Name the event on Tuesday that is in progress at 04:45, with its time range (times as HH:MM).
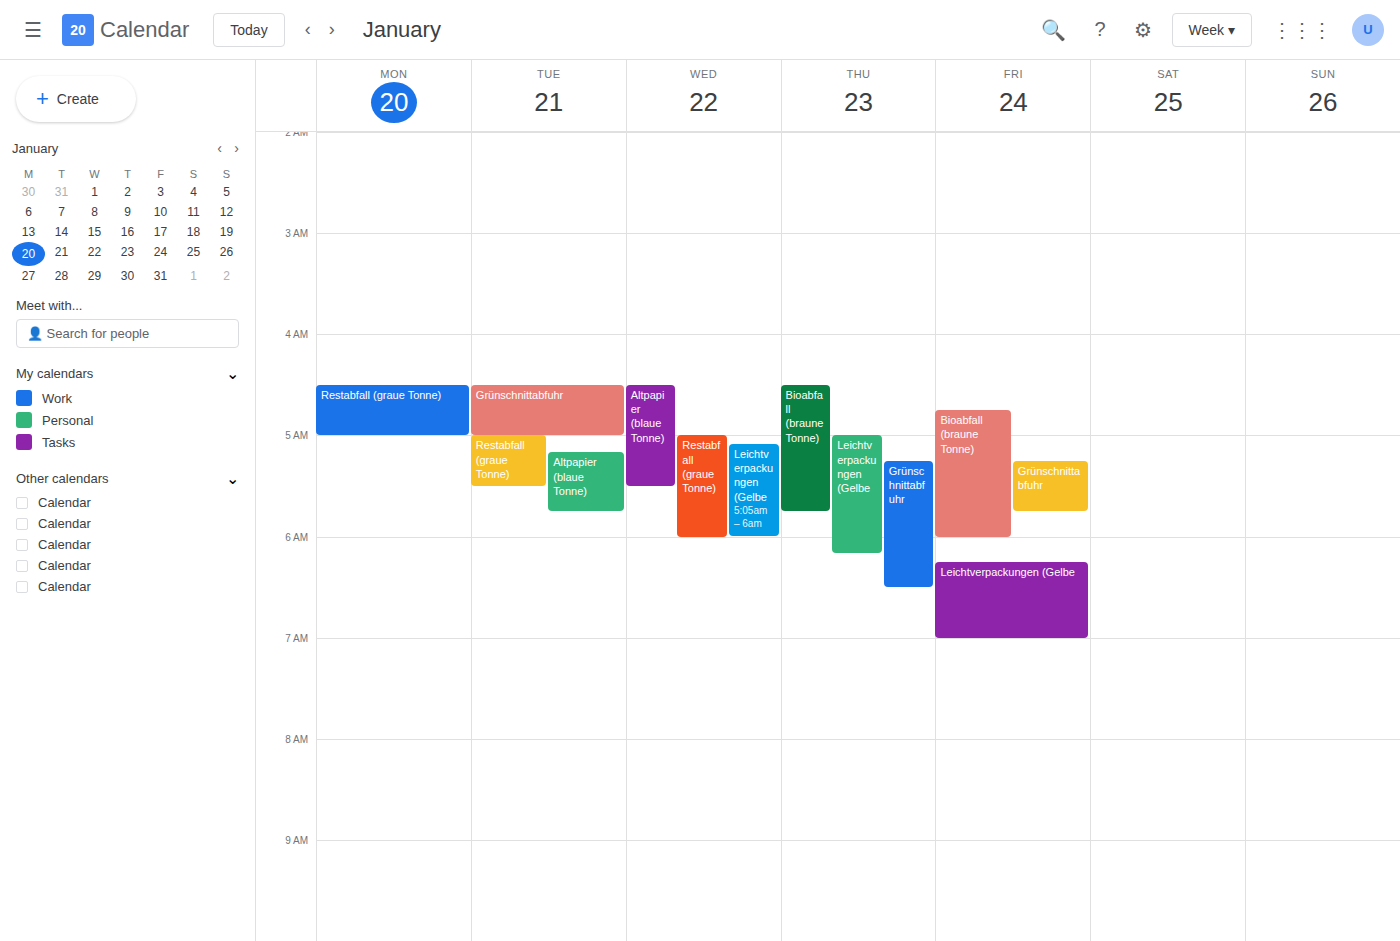
"Grünschnittabfuhr", 04:30 to 05:00